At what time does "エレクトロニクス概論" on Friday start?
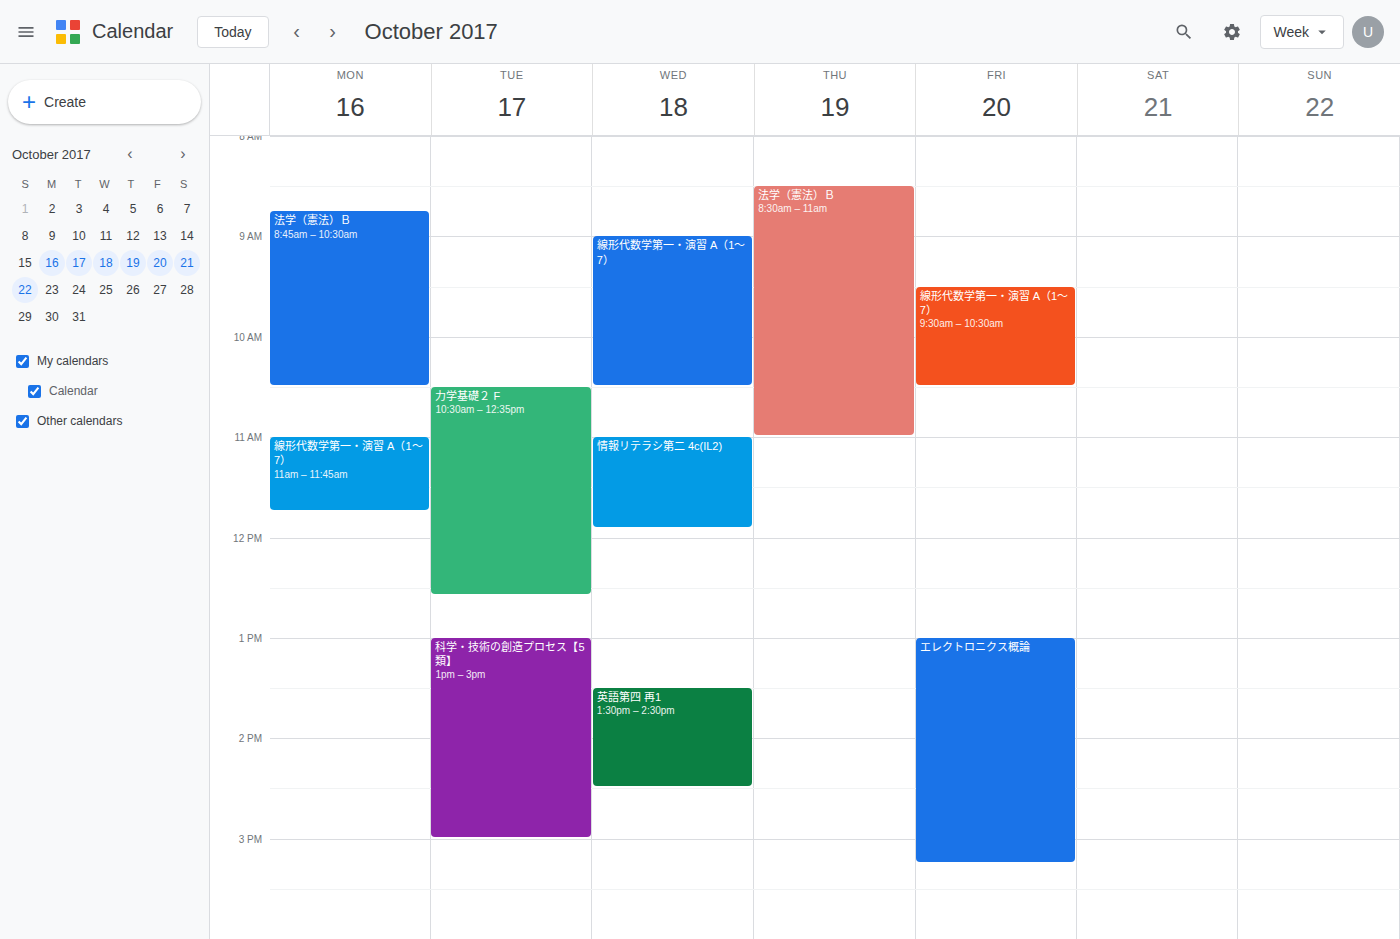
1:00 PM